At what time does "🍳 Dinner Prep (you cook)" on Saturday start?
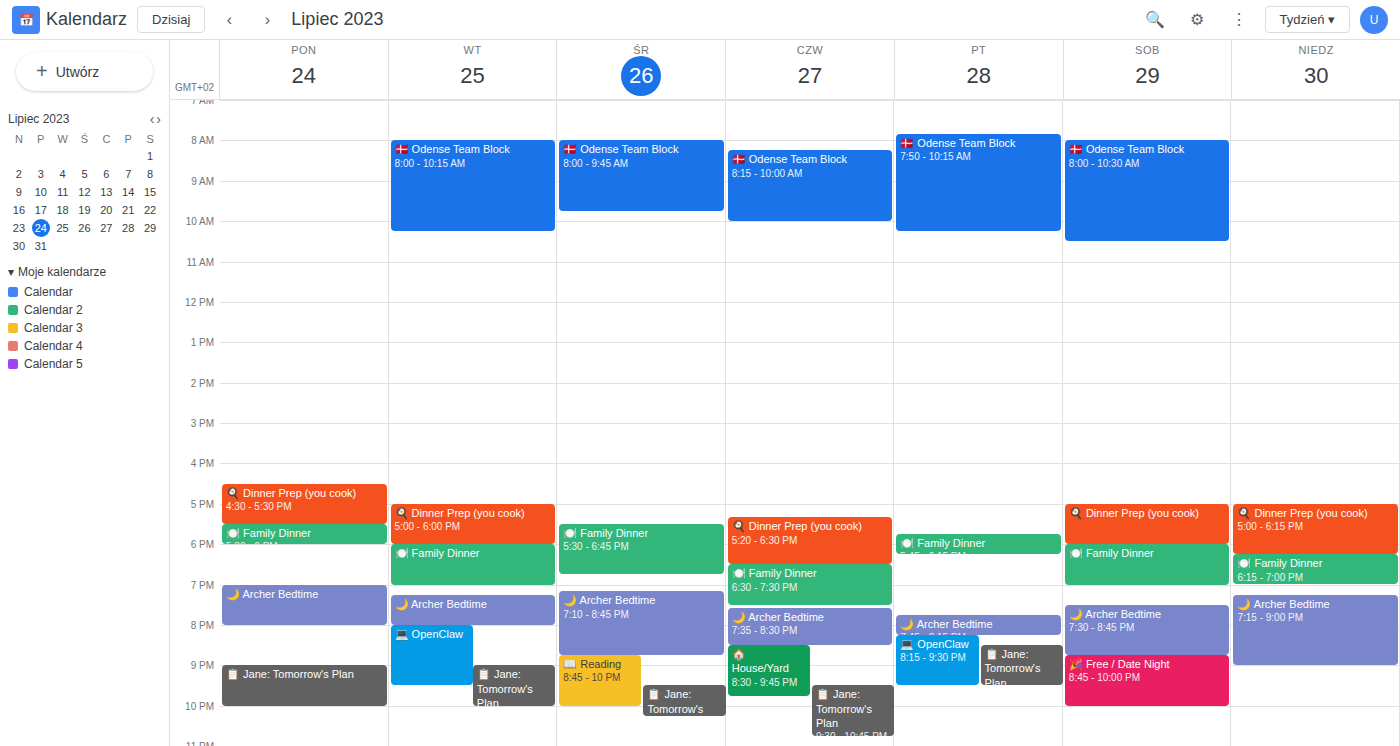
5:00 PM